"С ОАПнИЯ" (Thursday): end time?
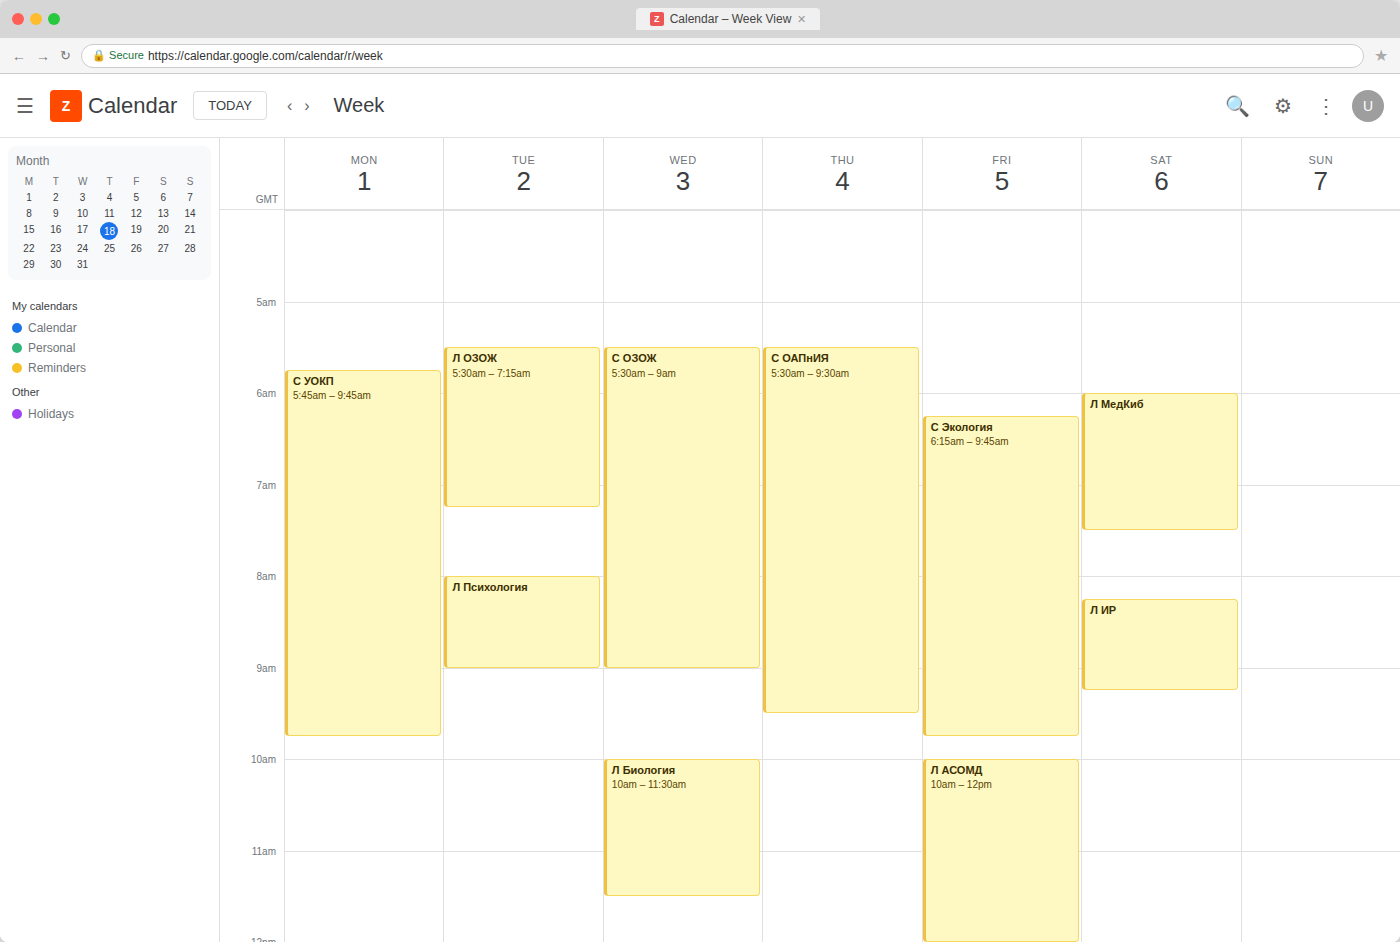
9:30 AM